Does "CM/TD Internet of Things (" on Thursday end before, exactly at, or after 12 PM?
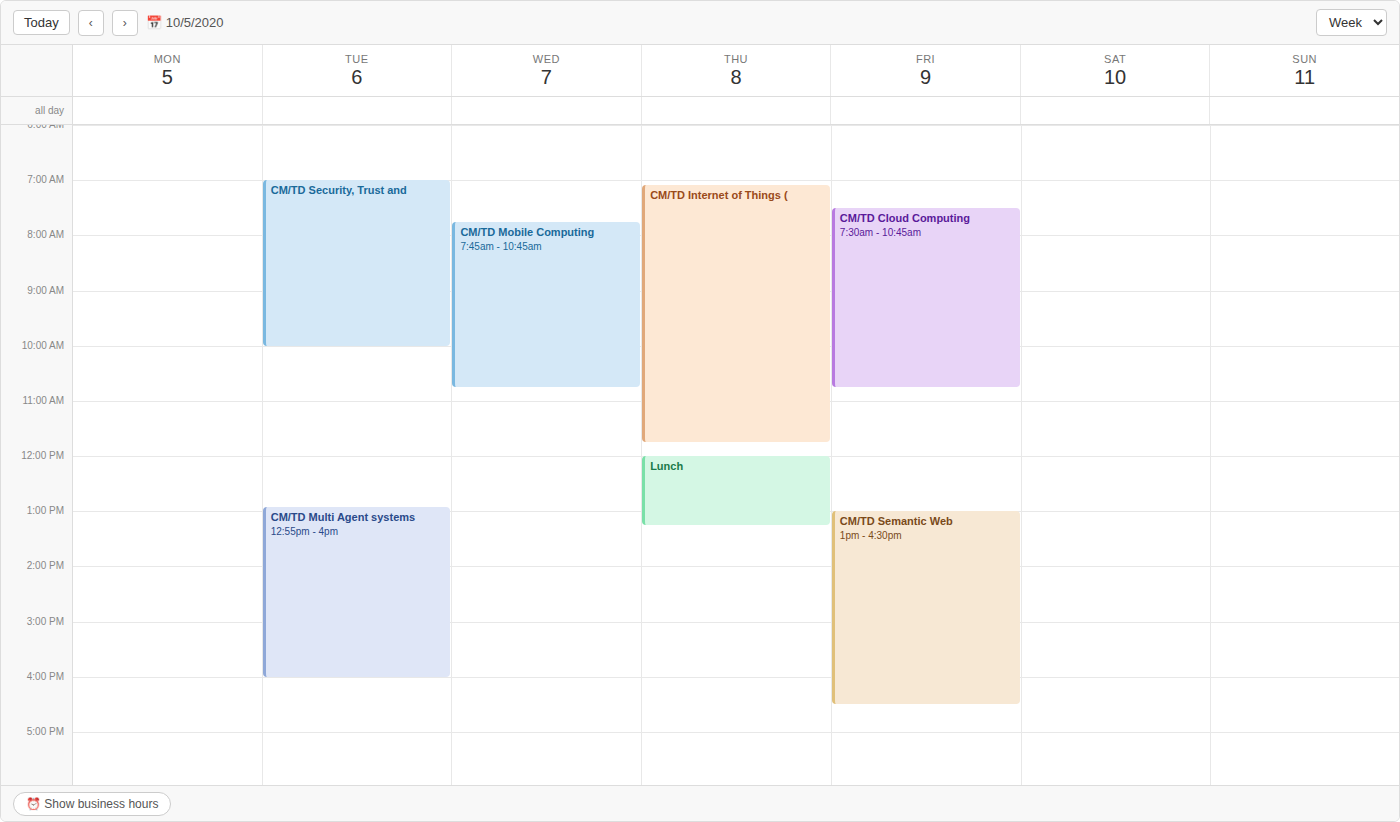
11:45 AM -- before 12 PM, 15 minutes above the 12 PM line.